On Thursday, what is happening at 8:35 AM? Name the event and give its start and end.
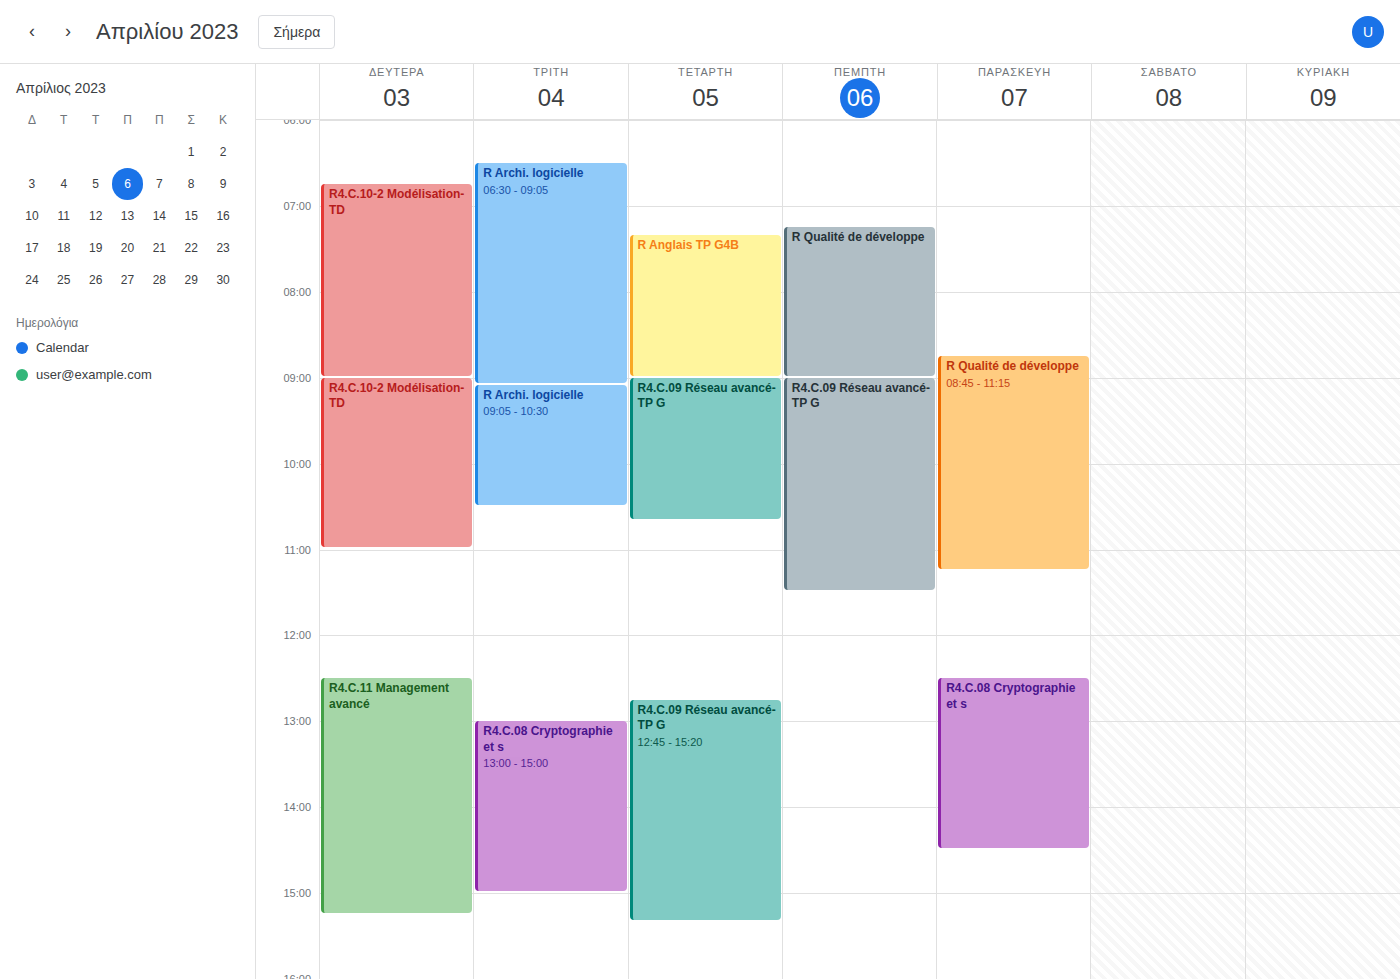
"R Qualité de développe", 7:15 AM to 9:00 AM